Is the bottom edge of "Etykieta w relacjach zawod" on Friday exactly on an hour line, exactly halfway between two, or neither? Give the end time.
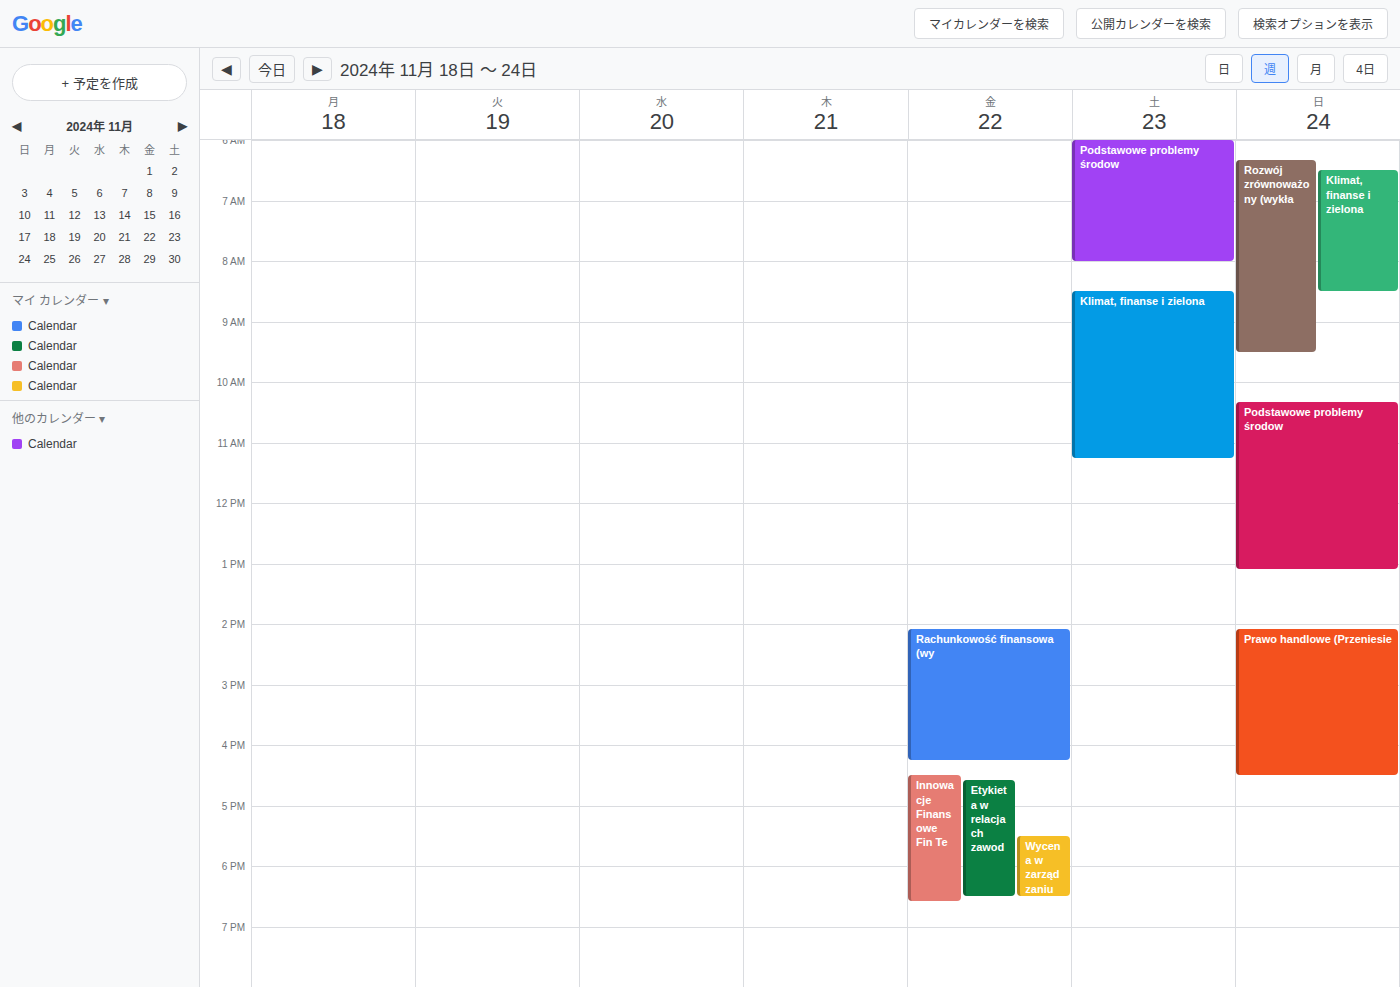
6:30 PM -- halfway between the 6 PM and 7 PM lines.